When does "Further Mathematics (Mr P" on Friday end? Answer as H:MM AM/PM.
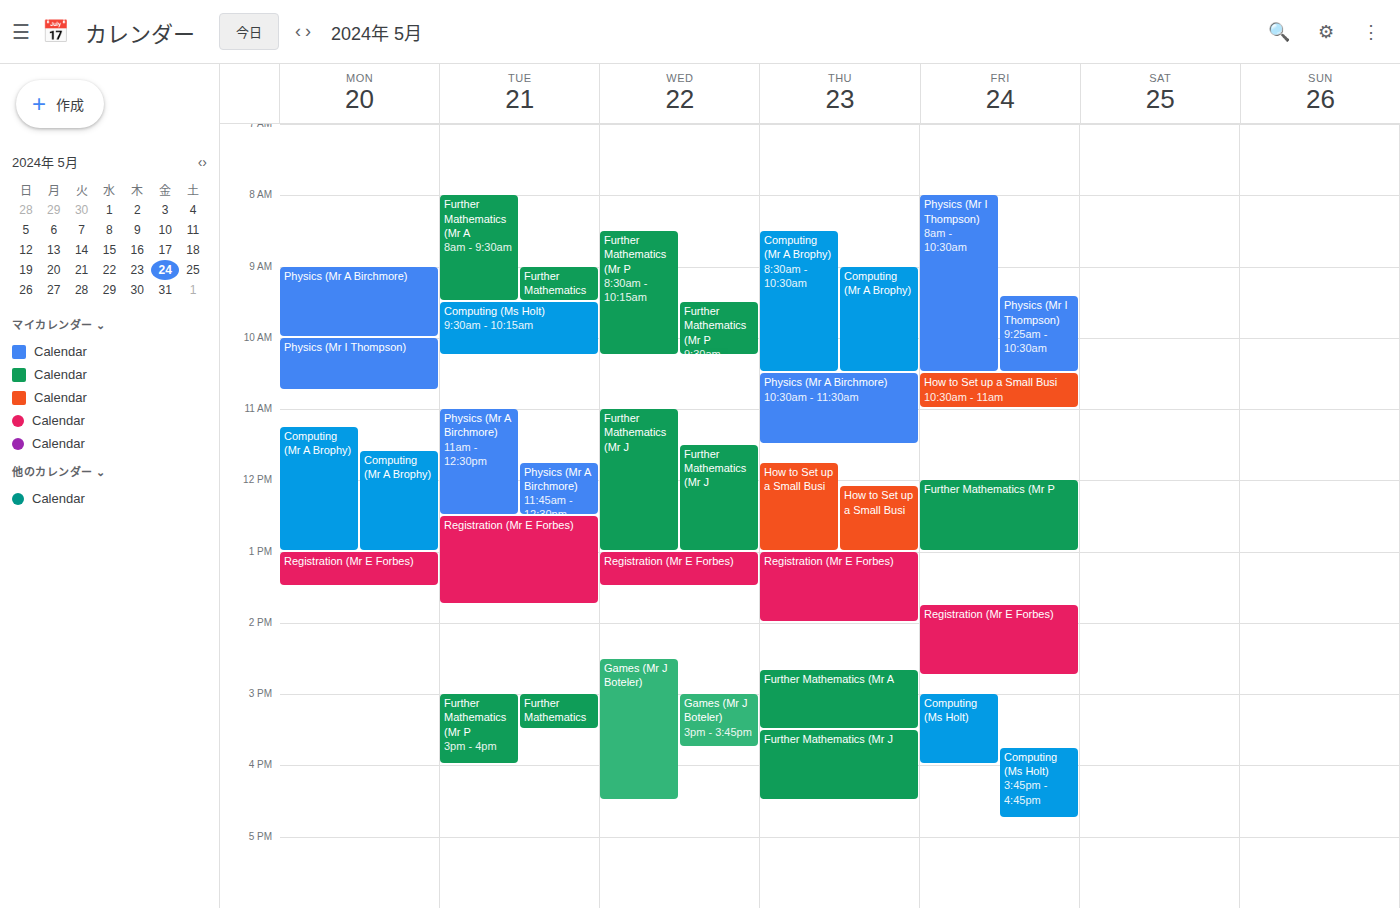
1:00 PM